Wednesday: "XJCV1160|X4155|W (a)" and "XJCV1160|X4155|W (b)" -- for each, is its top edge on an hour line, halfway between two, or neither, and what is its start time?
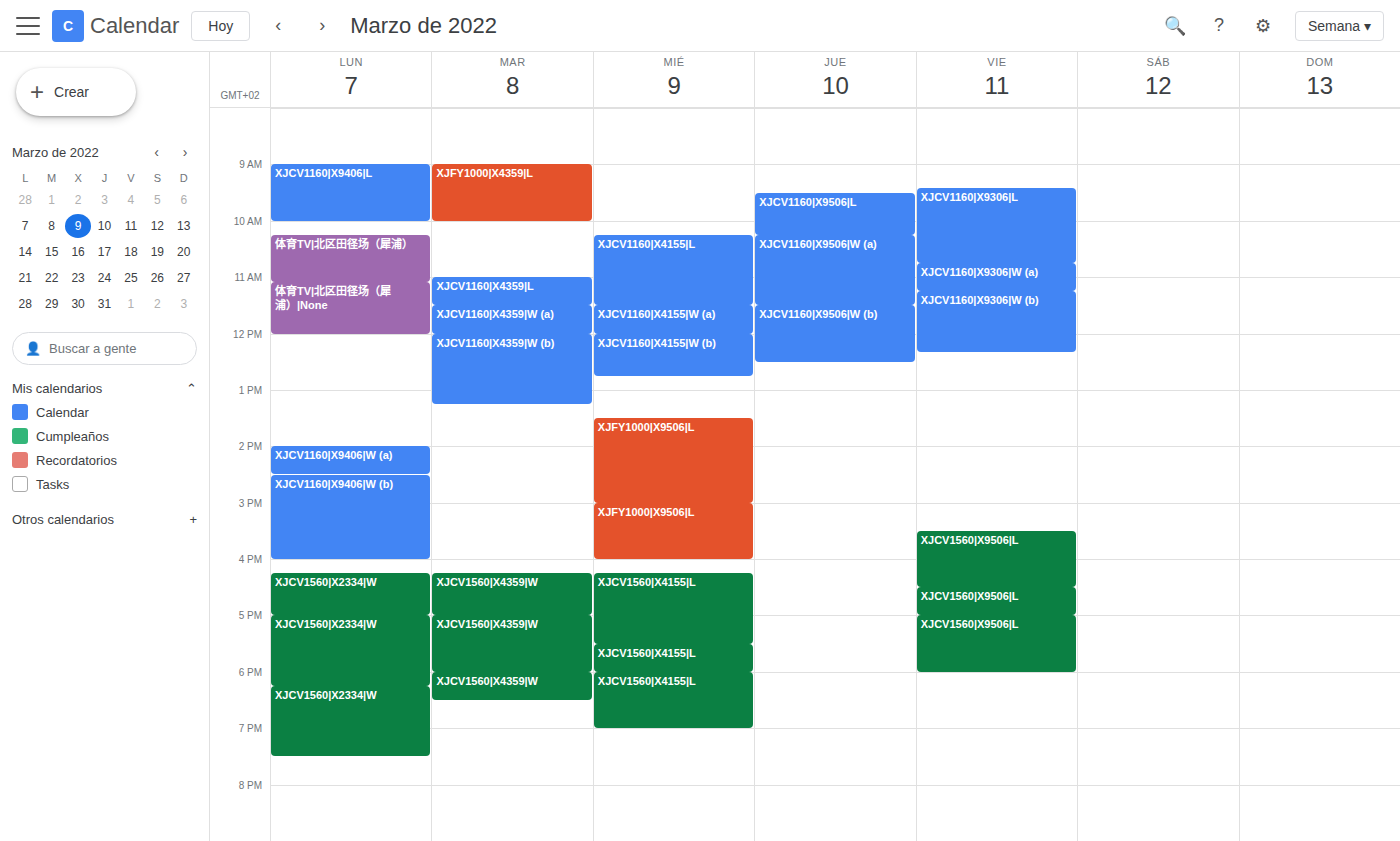
"XJCV1160|X4155|W (a)": 11:30 AM, halfway between the 11 AM and 12 PM lines. "XJCV1160|X4155|W (b)": 12:00 PM, exactly on the 12 PM line.